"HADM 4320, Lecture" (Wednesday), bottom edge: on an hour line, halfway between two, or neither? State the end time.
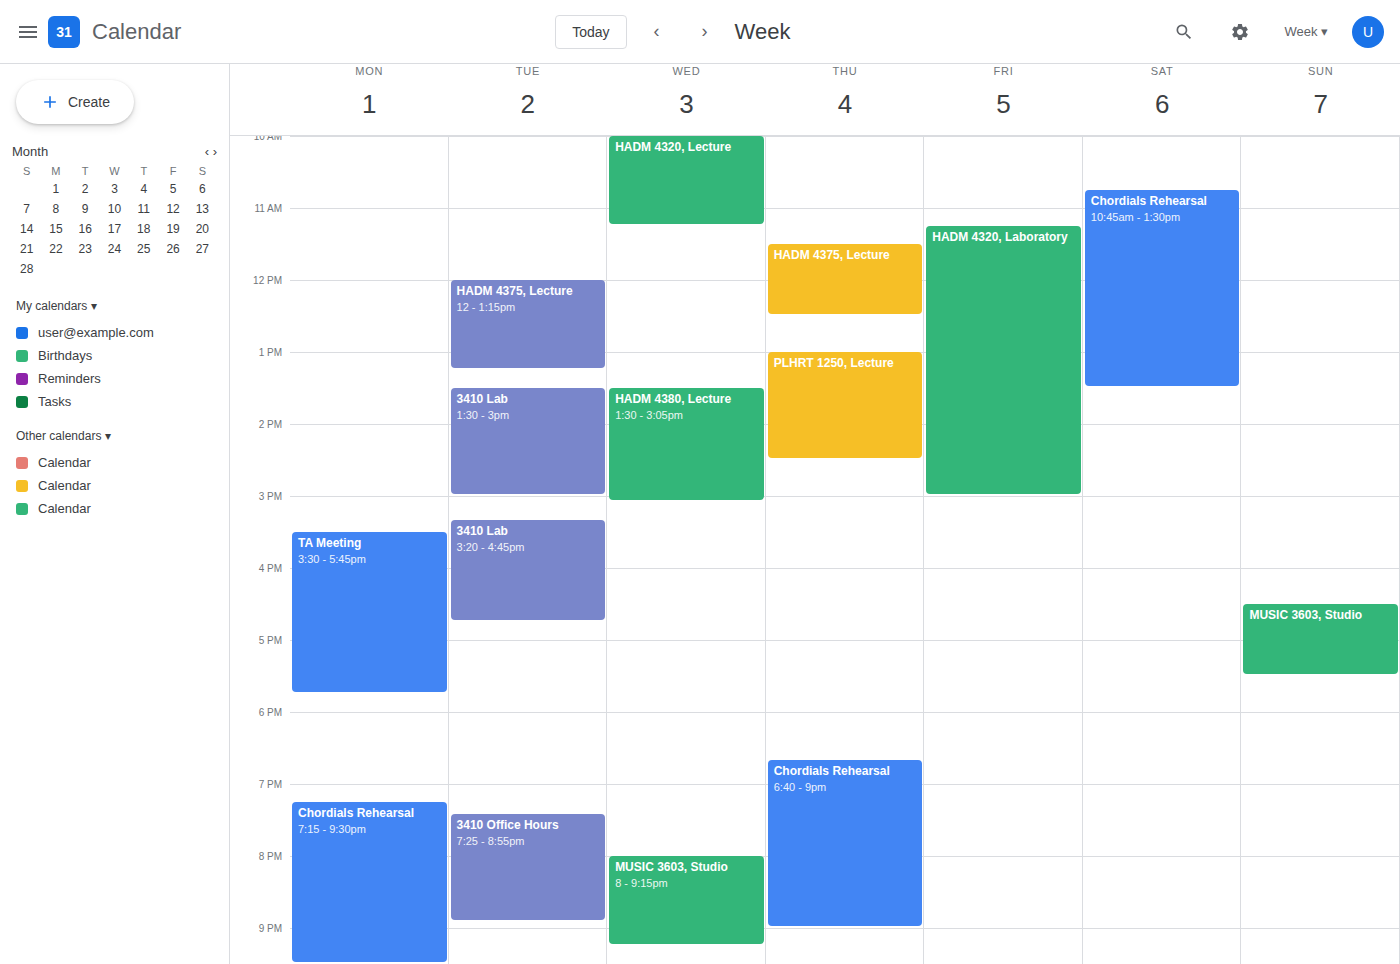
11:15 AM -- neither: a quarter of the way from the 11 AM line to the 12 PM line.